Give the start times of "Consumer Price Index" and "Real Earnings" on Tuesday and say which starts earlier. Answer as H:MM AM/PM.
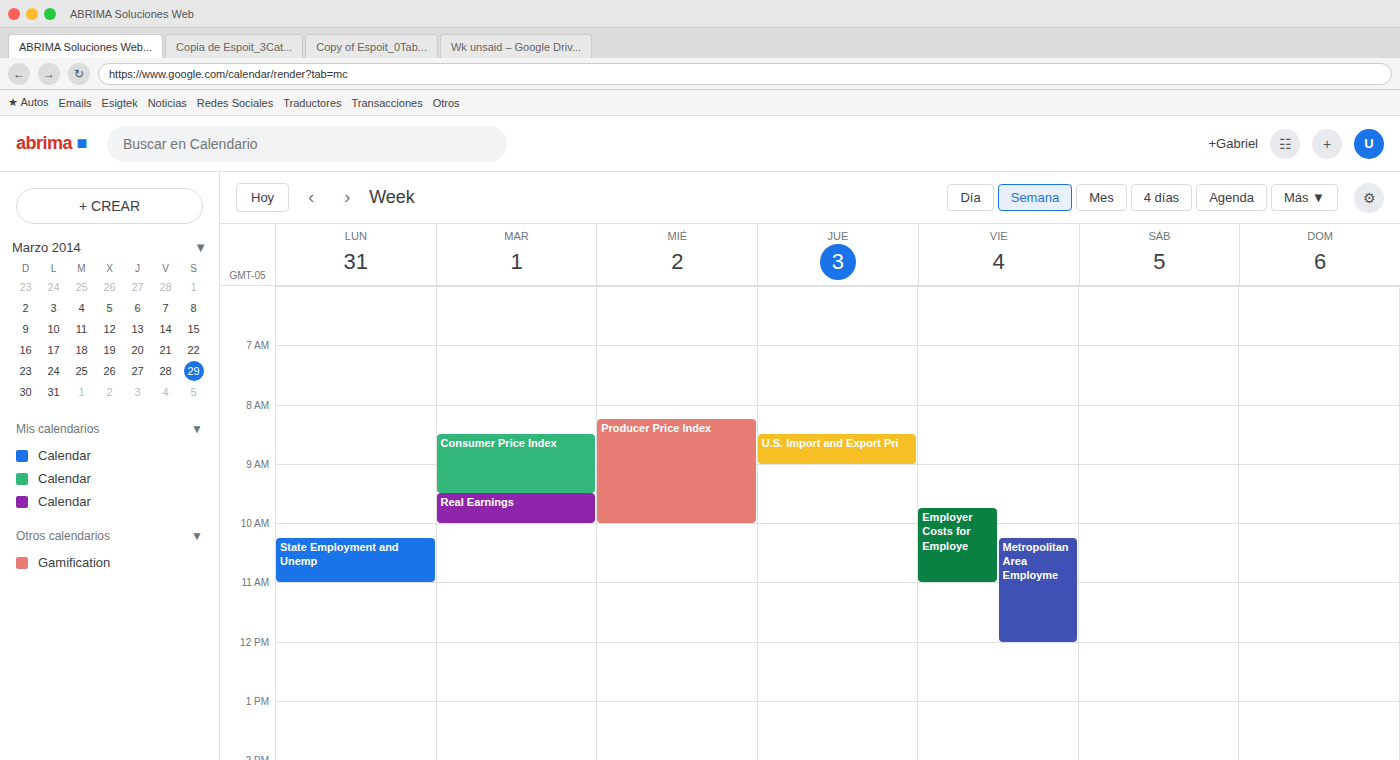
"Consumer Price Index" 8:30 AM; "Real Earnings" 9:30 AM.